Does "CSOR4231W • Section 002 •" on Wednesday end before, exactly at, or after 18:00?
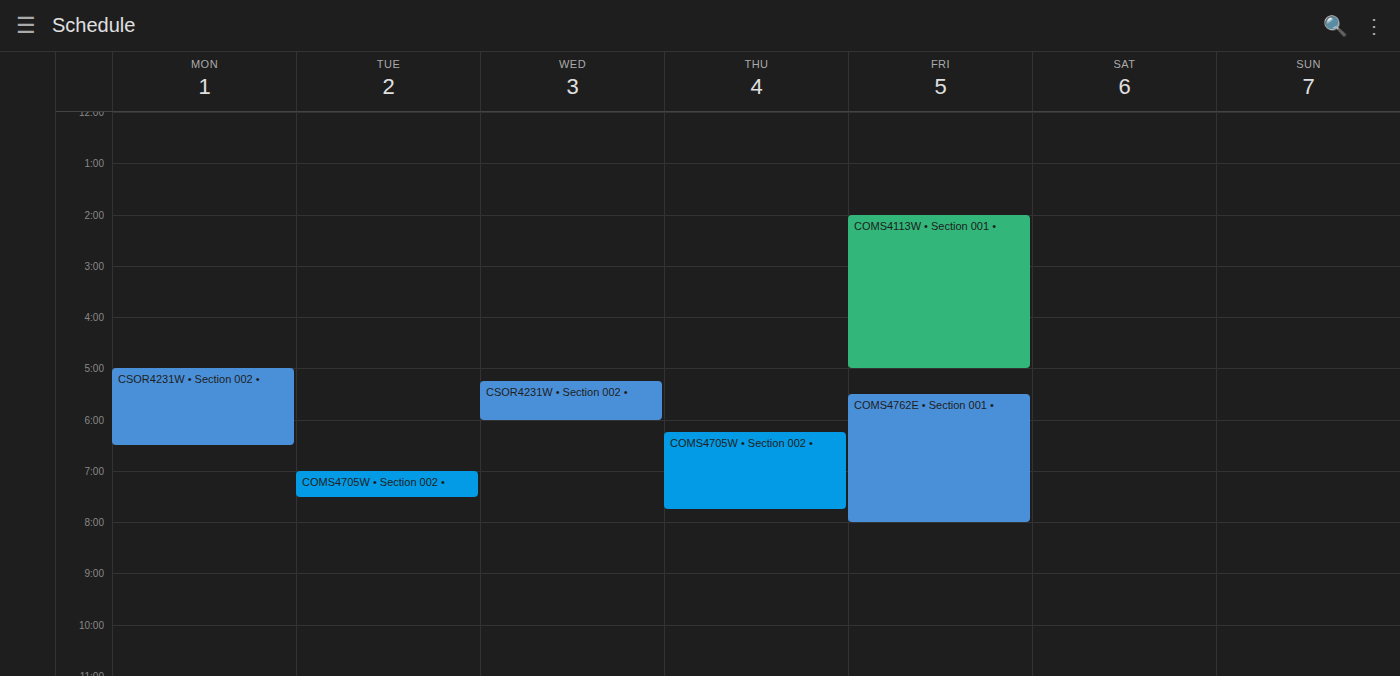
18:00 -- exactly at 18:00, on the 18:00 line.